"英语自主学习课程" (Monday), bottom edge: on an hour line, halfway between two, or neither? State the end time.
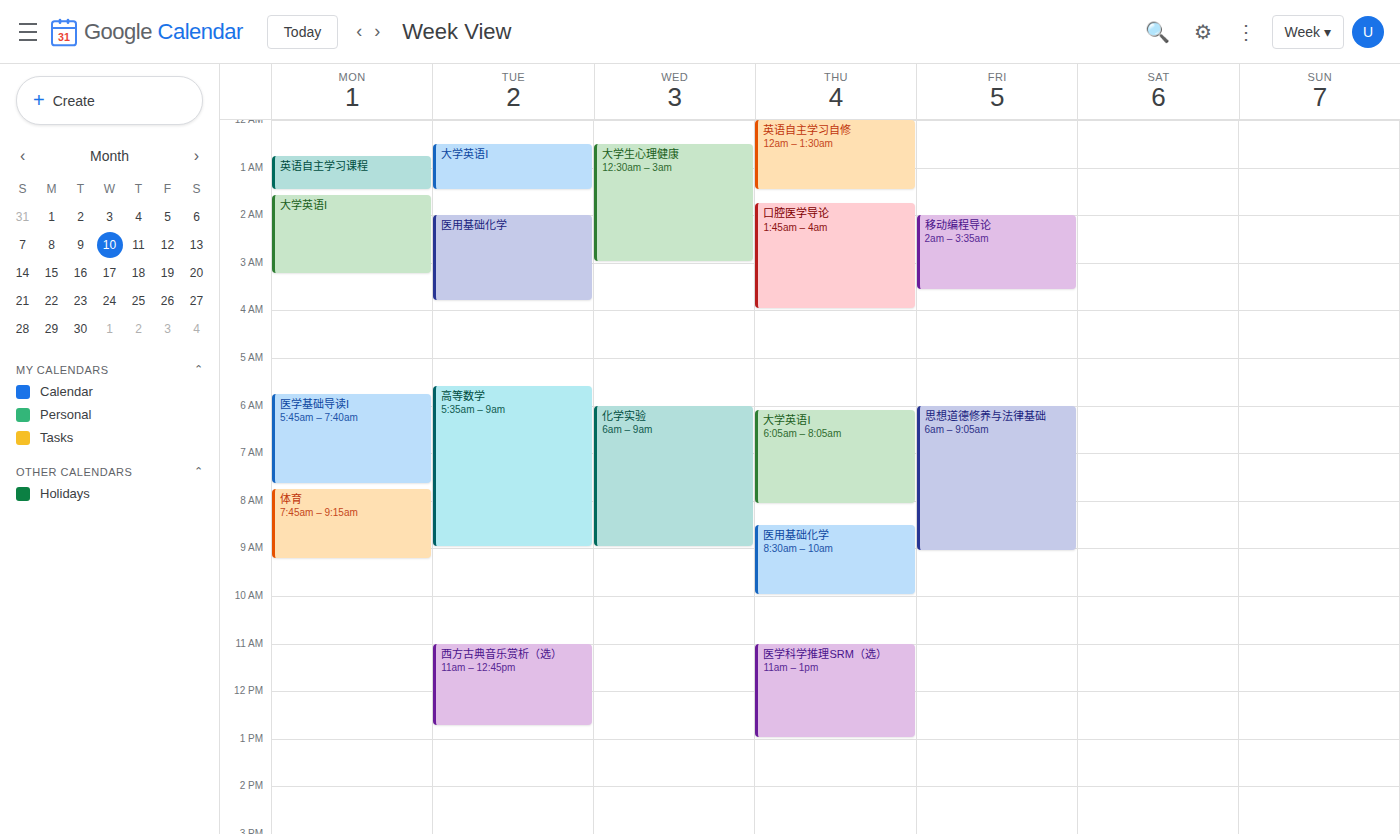
01:30 -- halfway between the 01:00 and 02:00 lines.